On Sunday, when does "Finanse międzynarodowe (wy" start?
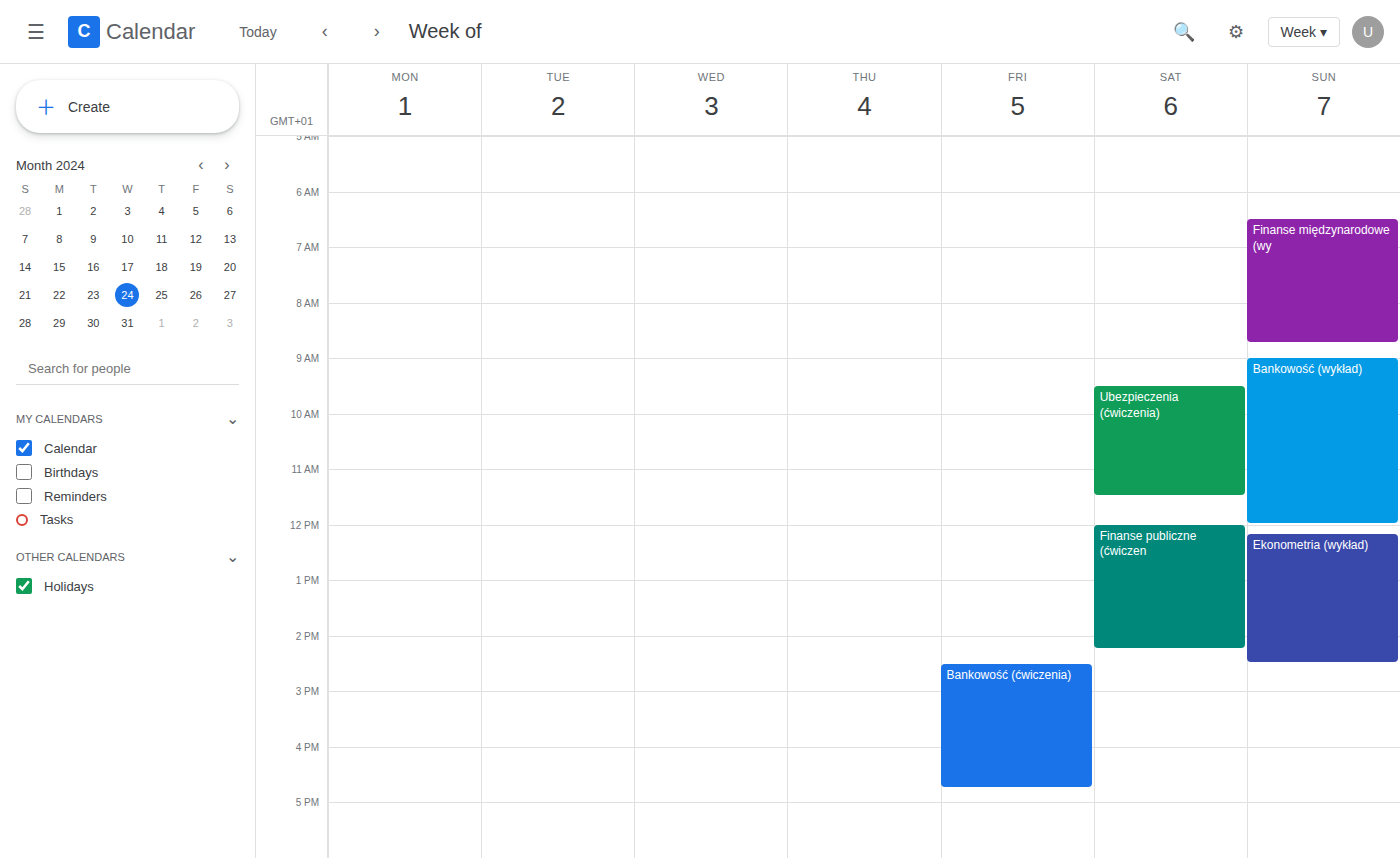
06:30